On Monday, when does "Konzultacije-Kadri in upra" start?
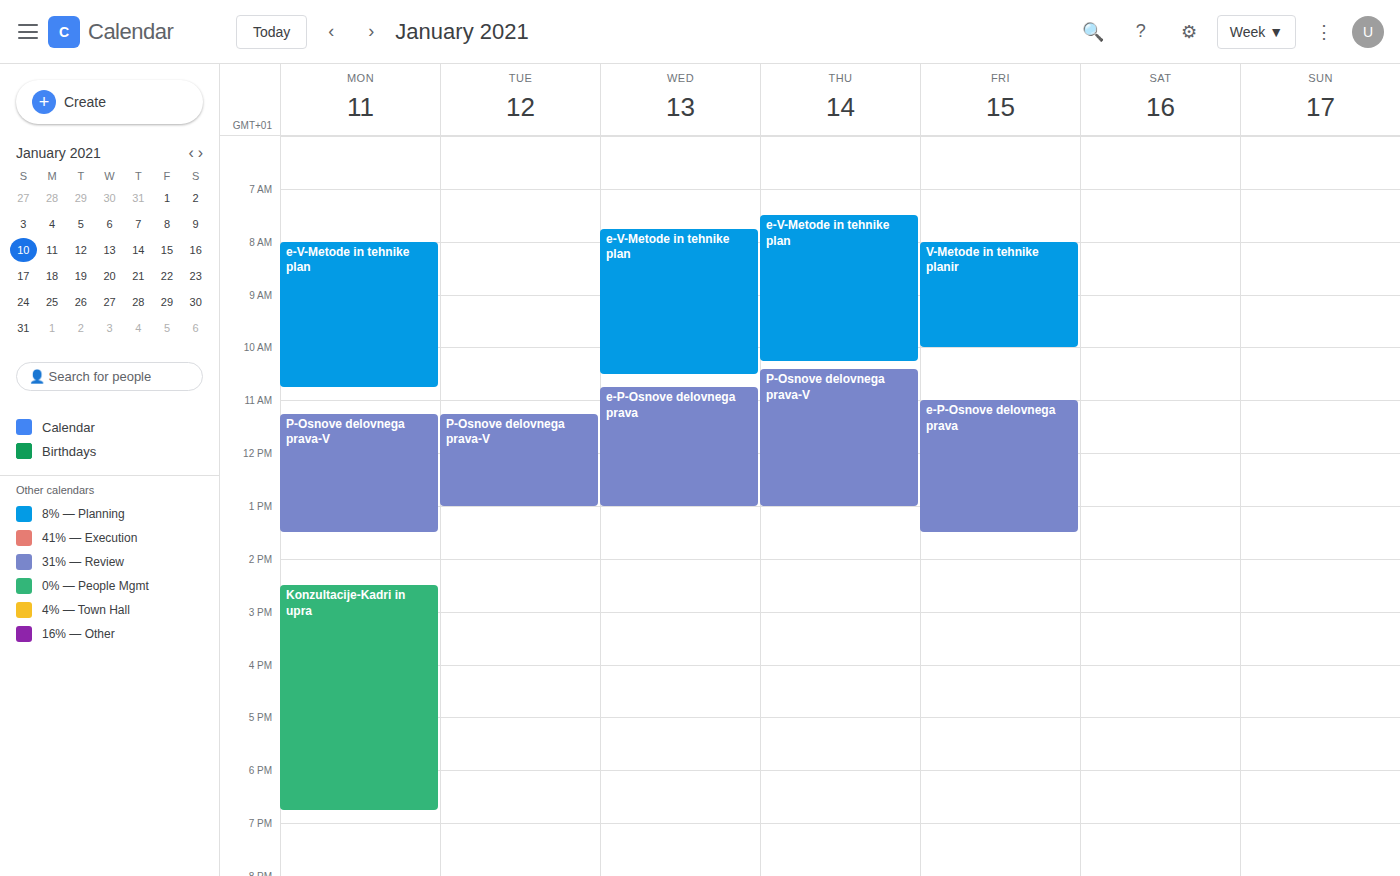
2:30 PM